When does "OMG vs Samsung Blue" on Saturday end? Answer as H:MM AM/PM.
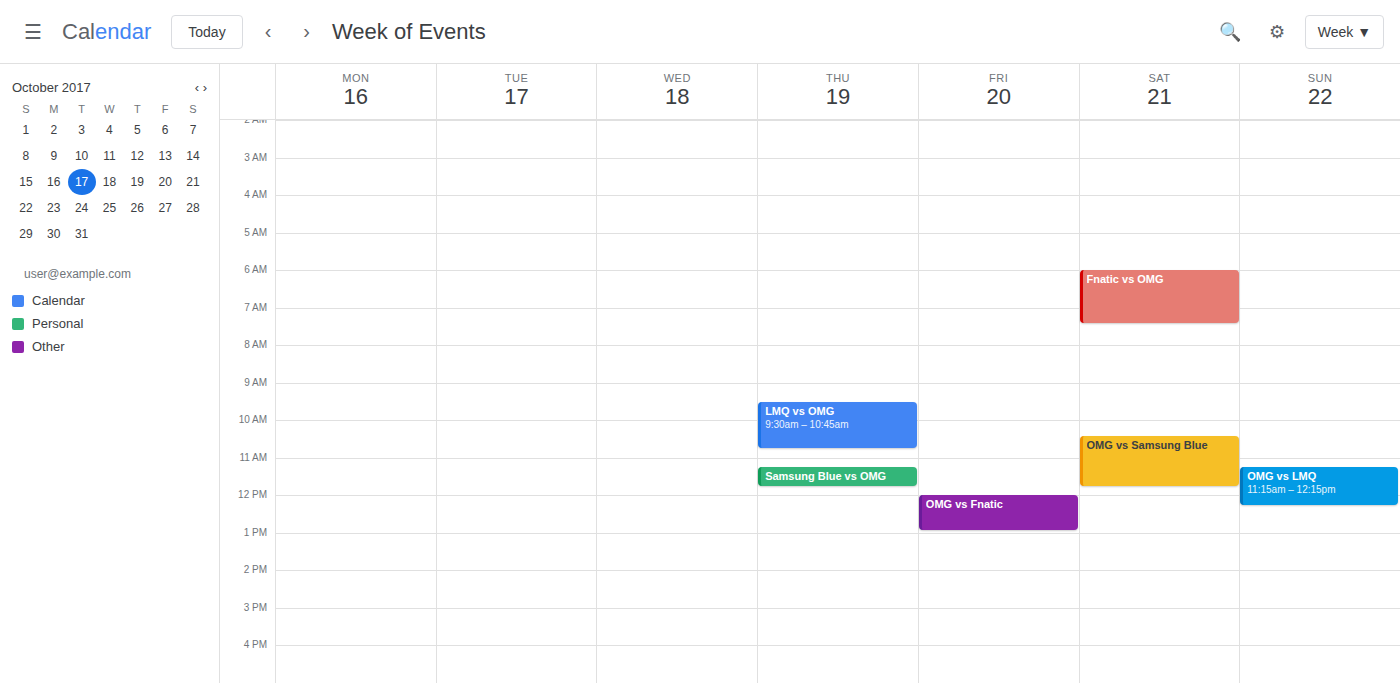
11:45 AM